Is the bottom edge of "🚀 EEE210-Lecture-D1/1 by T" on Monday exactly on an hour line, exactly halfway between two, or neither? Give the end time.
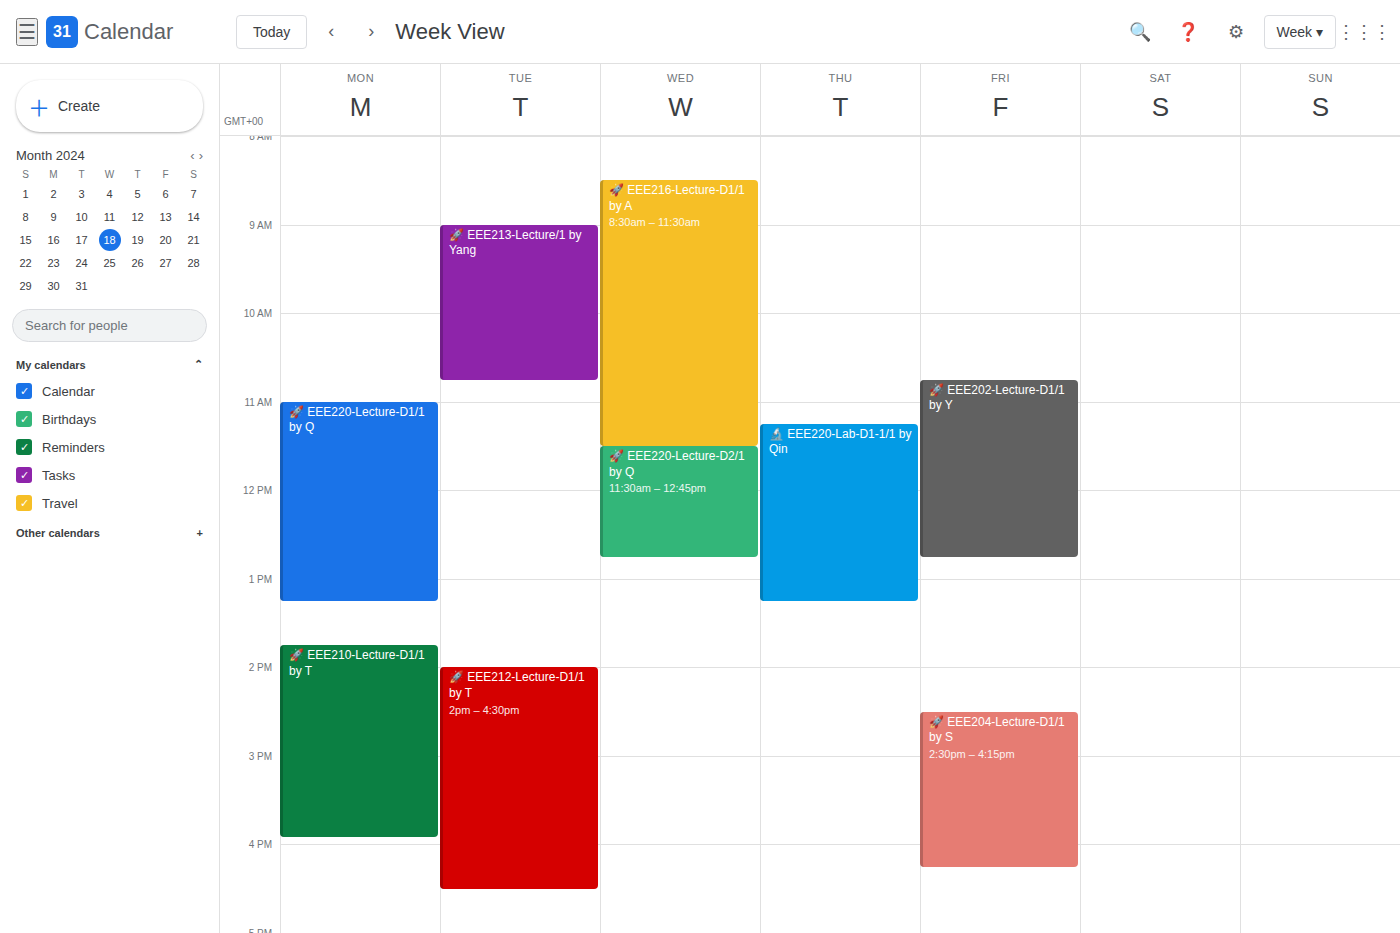
3:55 PM -- neither: 55 minutes below the 3 PM line and 5 minutes above the 4 PM line.